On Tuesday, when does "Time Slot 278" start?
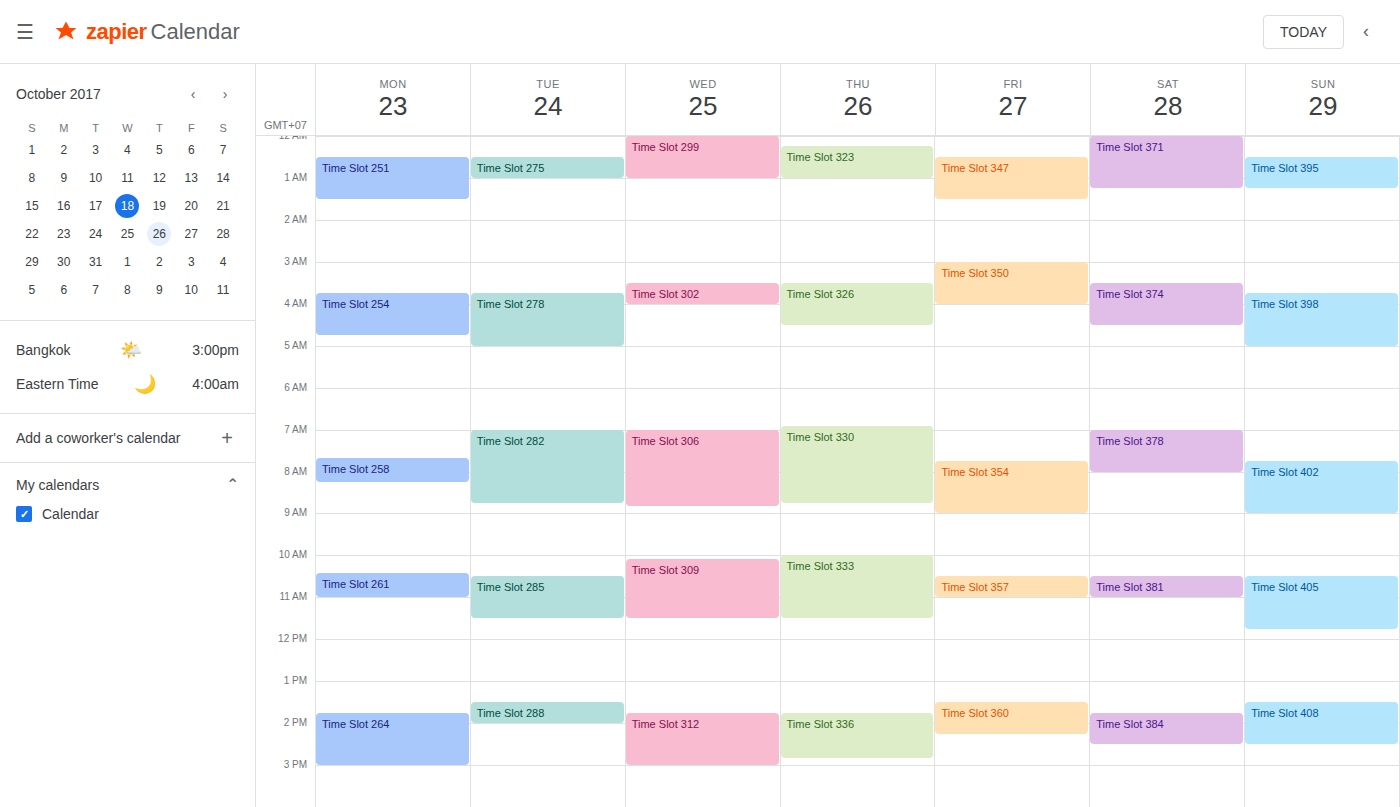
03:45